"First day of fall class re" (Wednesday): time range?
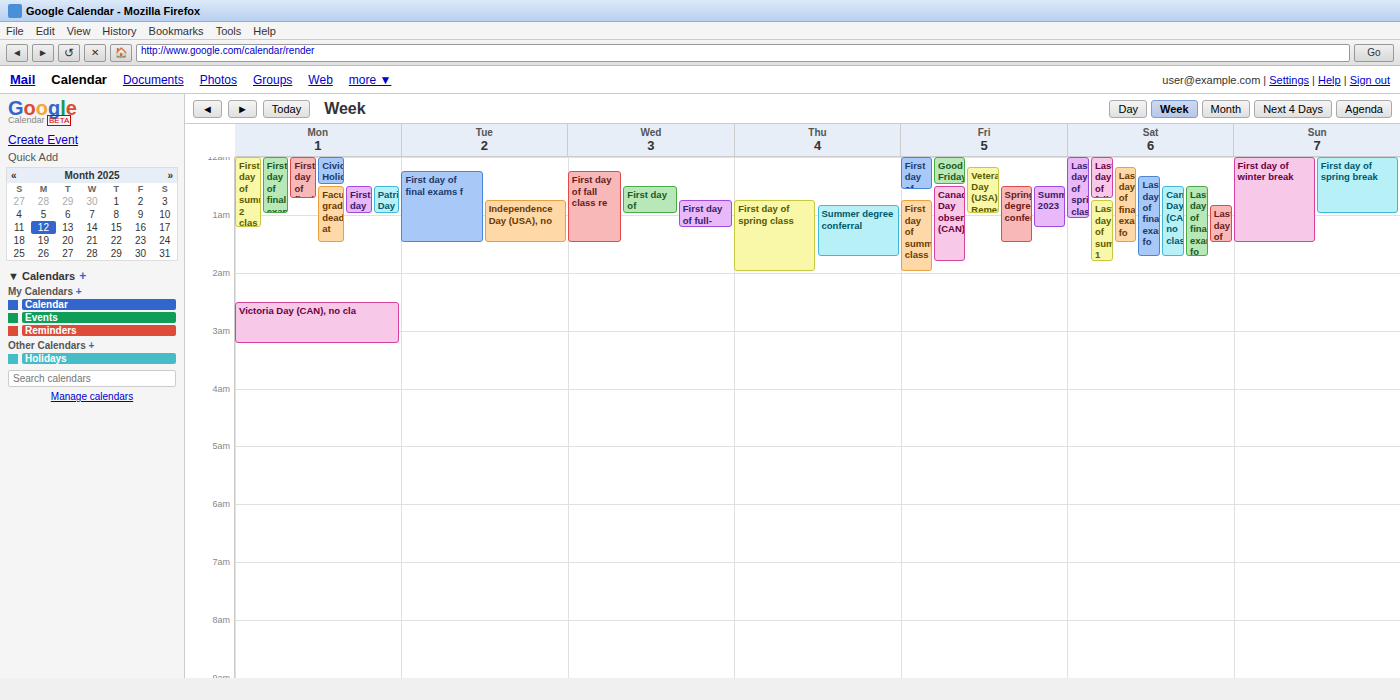
12:15 AM to 1:30 AM